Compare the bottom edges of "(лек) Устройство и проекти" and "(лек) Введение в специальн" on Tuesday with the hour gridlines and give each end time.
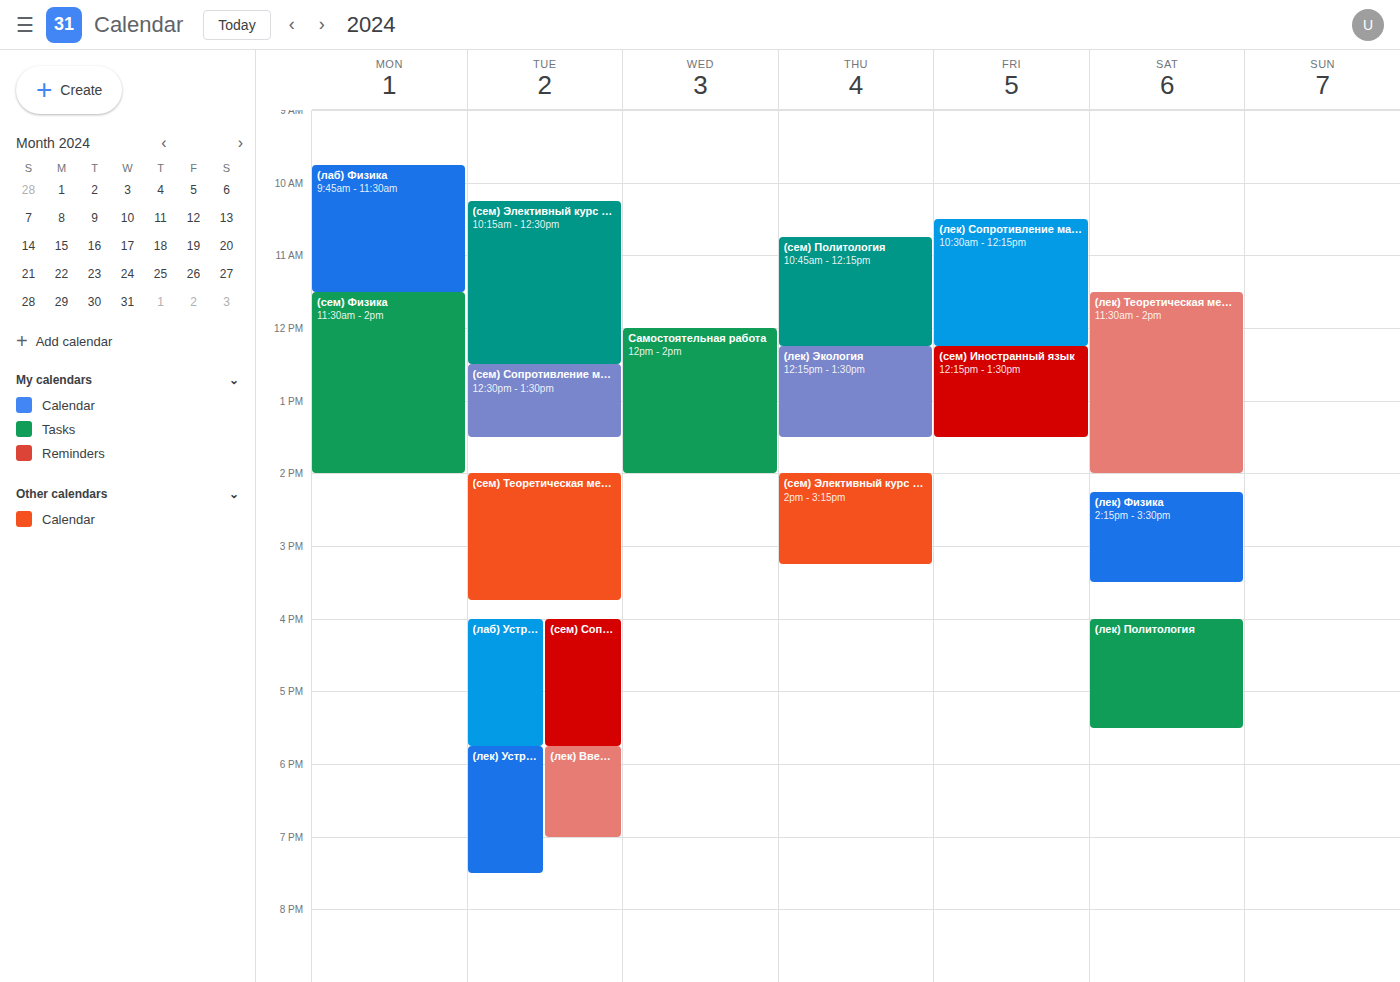
"(лек) Устройство и проекти": 7:30 PM, halfway between the 7 PM and 8 PM lines. "(лек) Введение в специальн": 7:00 PM, exactly on the 7 PM line.